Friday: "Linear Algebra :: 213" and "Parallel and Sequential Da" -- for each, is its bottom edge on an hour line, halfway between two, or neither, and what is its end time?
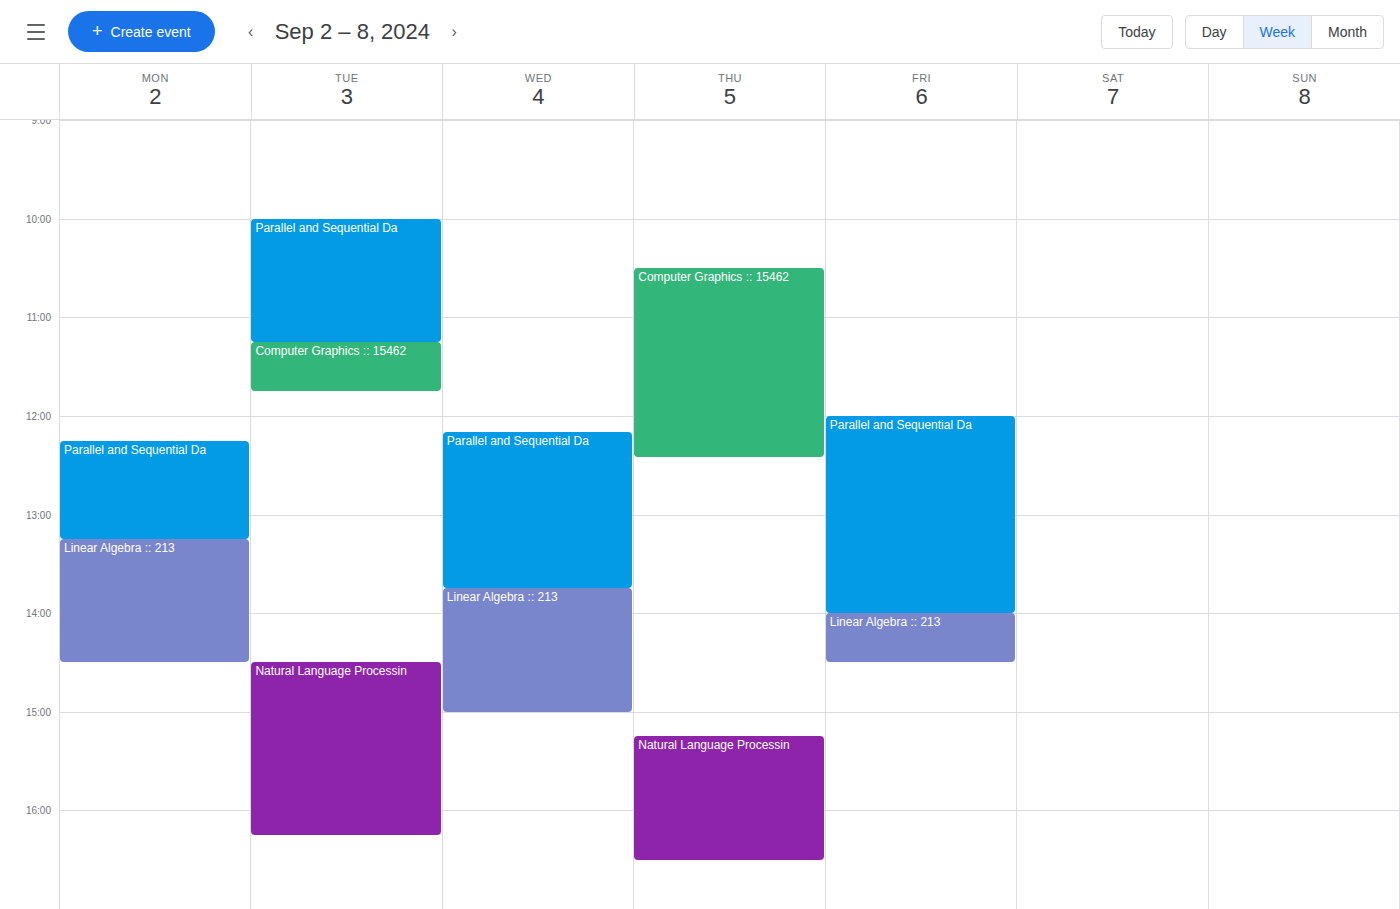
"Linear Algebra :: 213": 2:30 PM, halfway between the 2 PM and 3 PM lines. "Parallel and Sequential Da": 2:00 PM, exactly on the 2 PM line.